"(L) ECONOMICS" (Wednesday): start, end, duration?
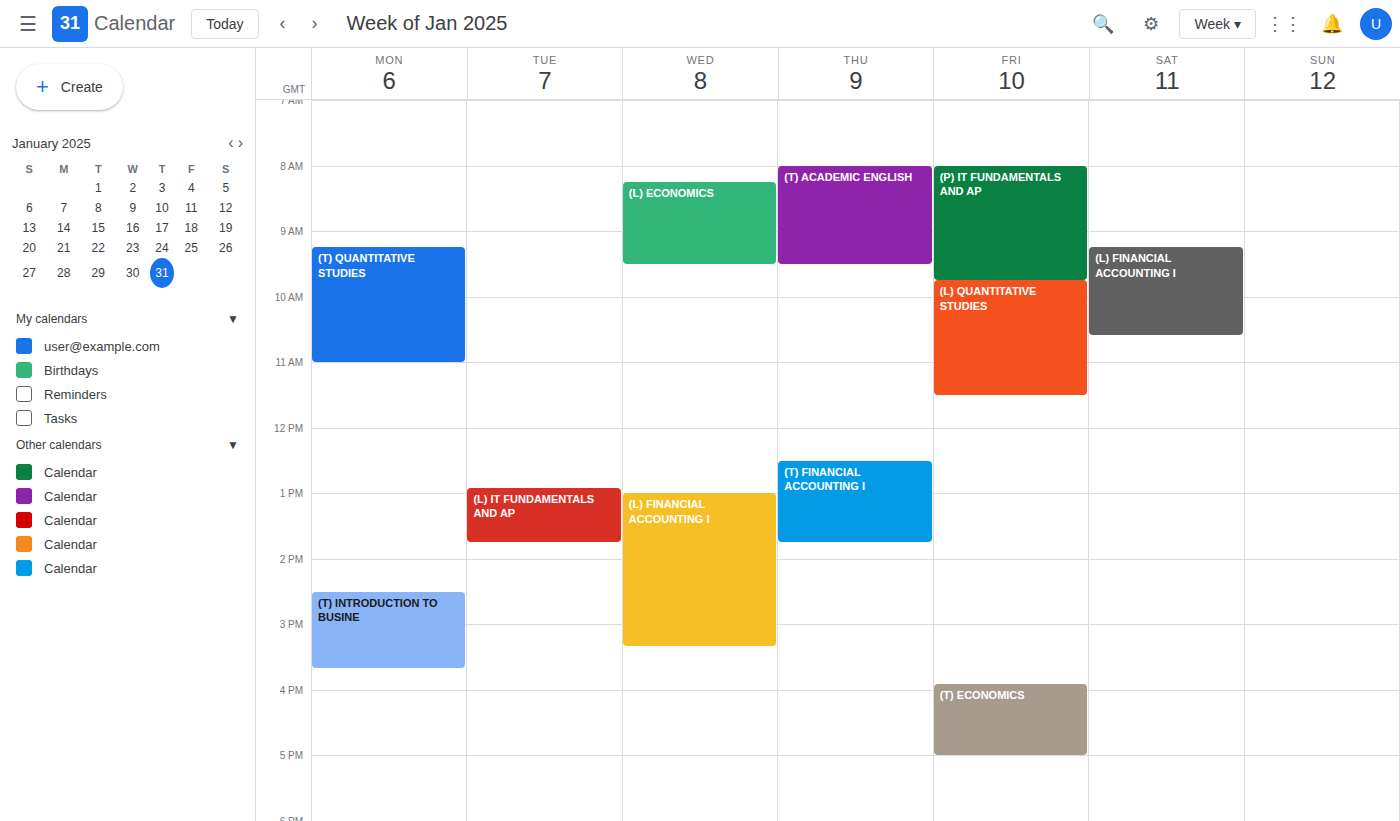
8:15 AM to 9:30 AM, 1 hour 15 minutes